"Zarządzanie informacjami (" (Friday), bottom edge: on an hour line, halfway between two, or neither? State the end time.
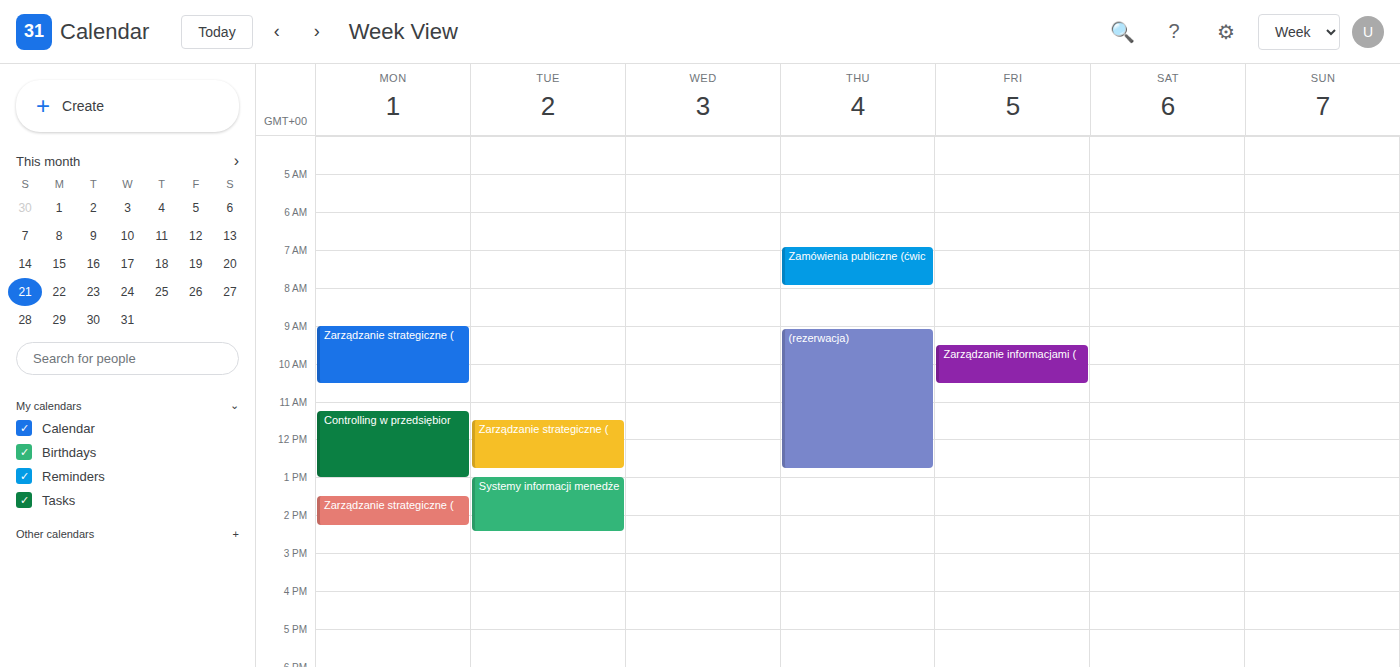
10:30 AM -- halfway between the 10 AM and 11 AM lines.